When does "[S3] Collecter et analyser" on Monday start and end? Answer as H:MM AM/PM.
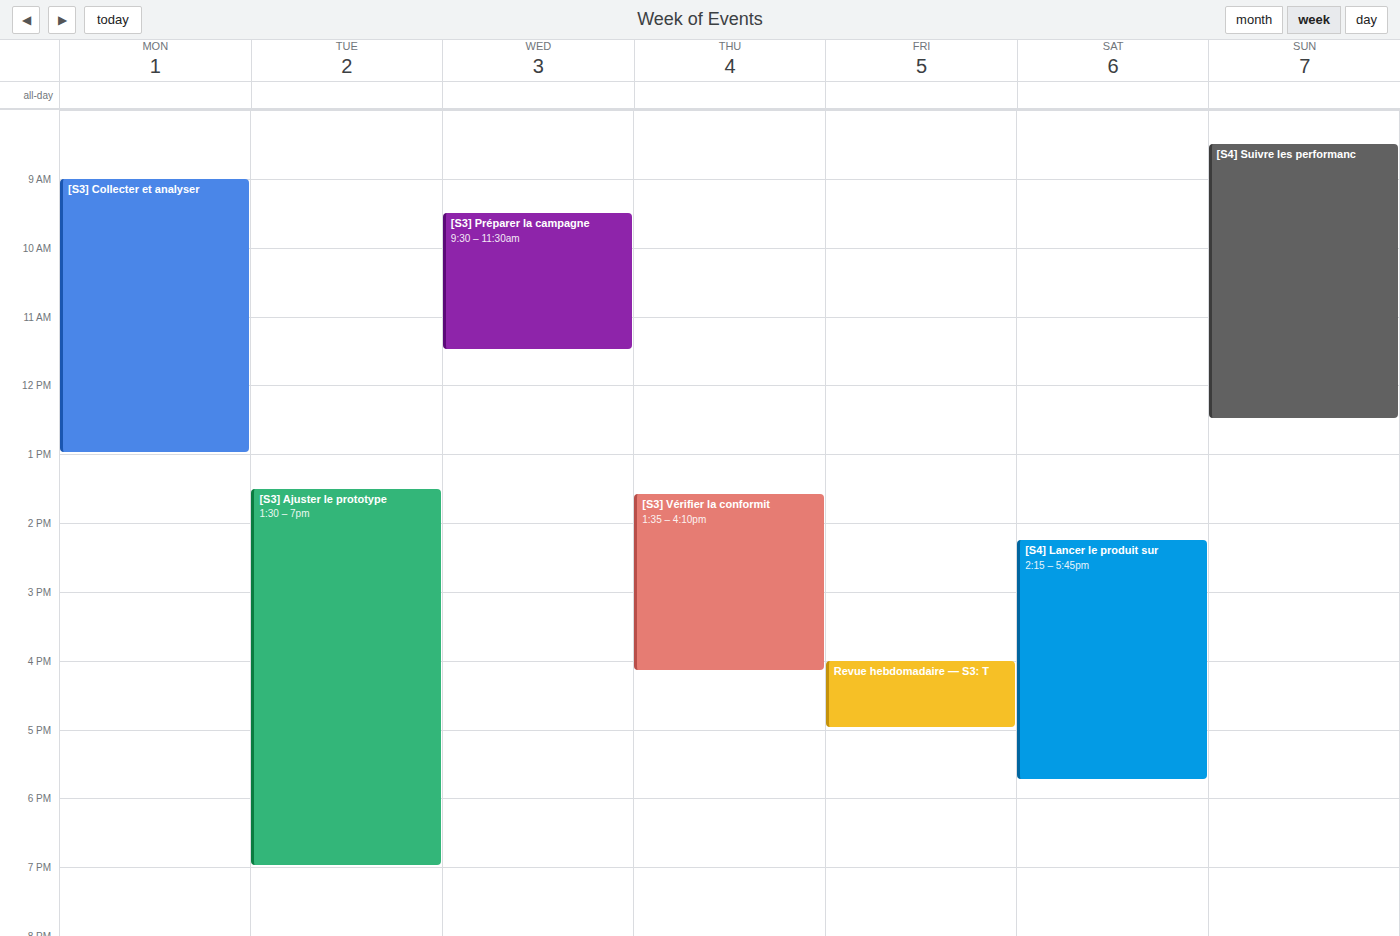
9:00 AM to 1:00 PM